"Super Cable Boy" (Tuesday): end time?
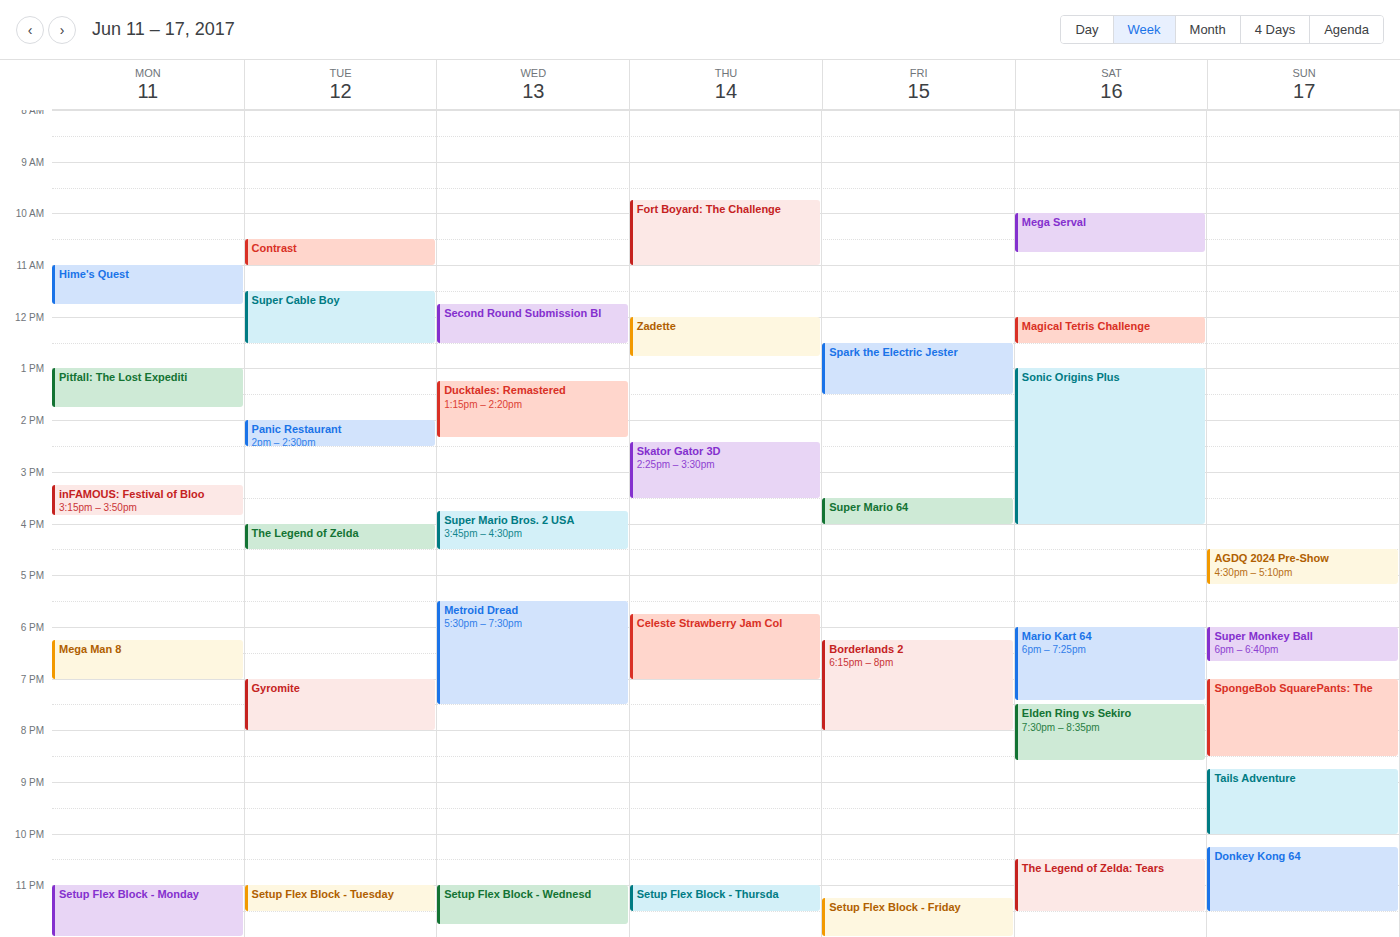
12:30 PM